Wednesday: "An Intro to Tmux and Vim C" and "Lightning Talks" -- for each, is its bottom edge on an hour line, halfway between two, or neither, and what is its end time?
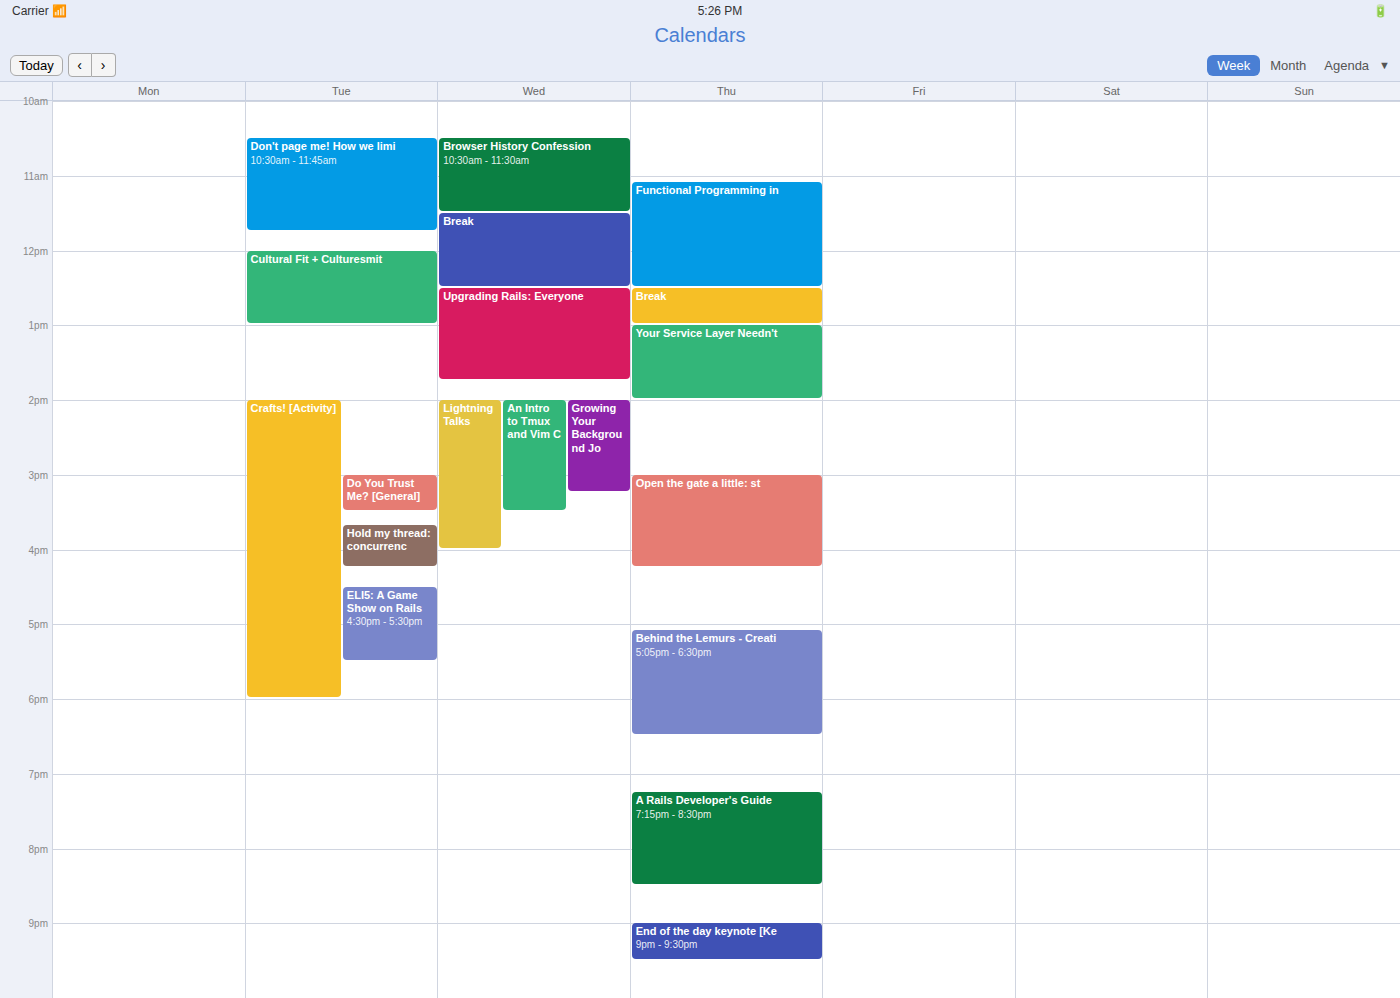
"An Intro to Tmux and Vim C": 3:30 PM, halfway between the 3 PM and 4 PM lines. "Lightning Talks": 4:00 PM, exactly on the 4 PM line.